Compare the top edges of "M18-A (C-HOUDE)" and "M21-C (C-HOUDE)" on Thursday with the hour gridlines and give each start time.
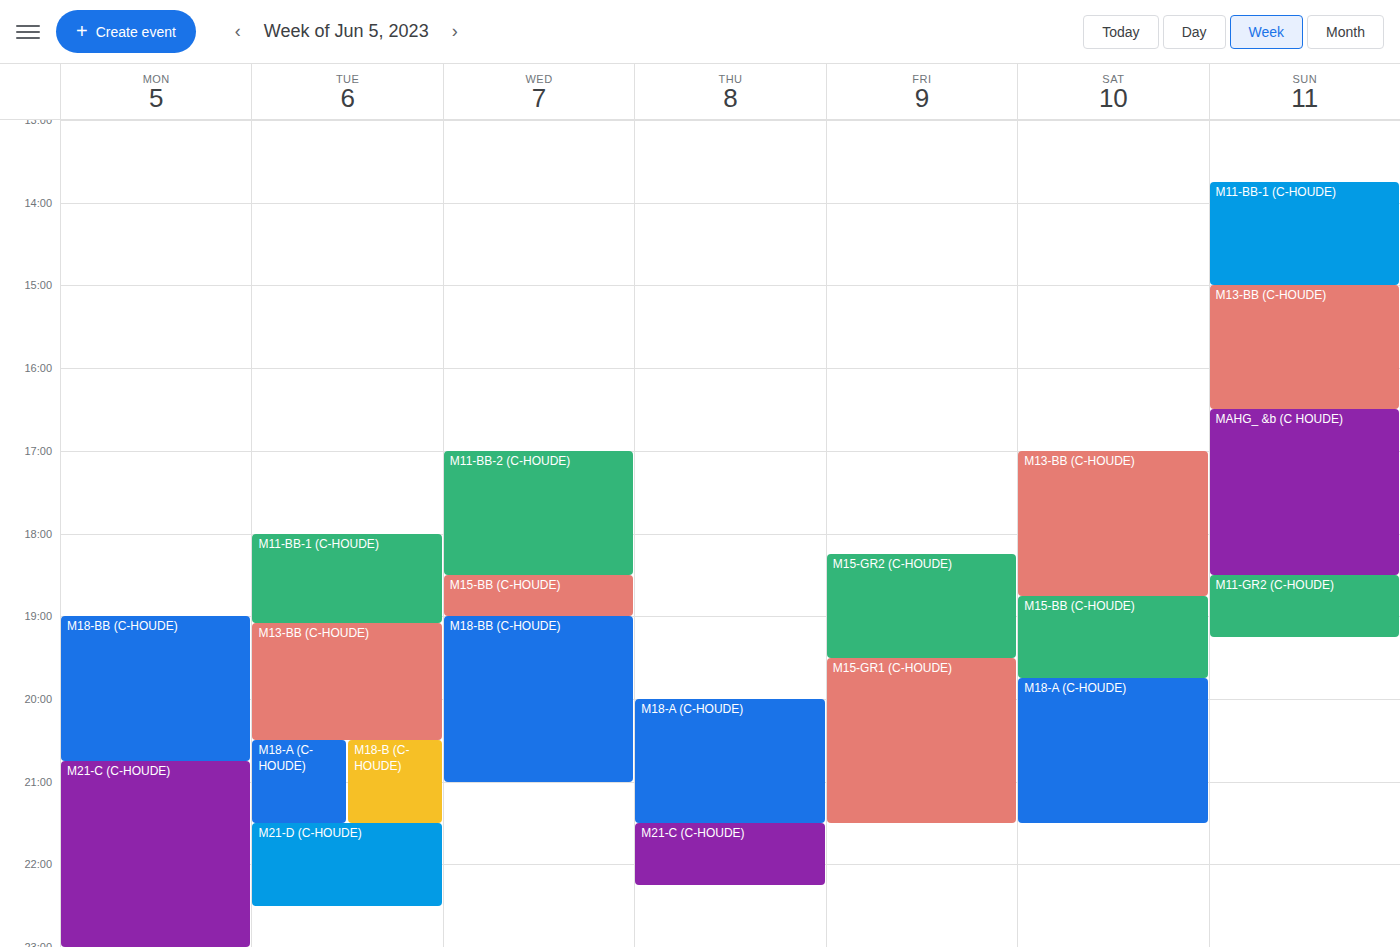
"M18-A (C-HOUDE)": 8:00 PM, exactly on the 8 PM line. "M21-C (C-HOUDE)": 9:30 PM, halfway between the 9 PM and 10 PM lines.